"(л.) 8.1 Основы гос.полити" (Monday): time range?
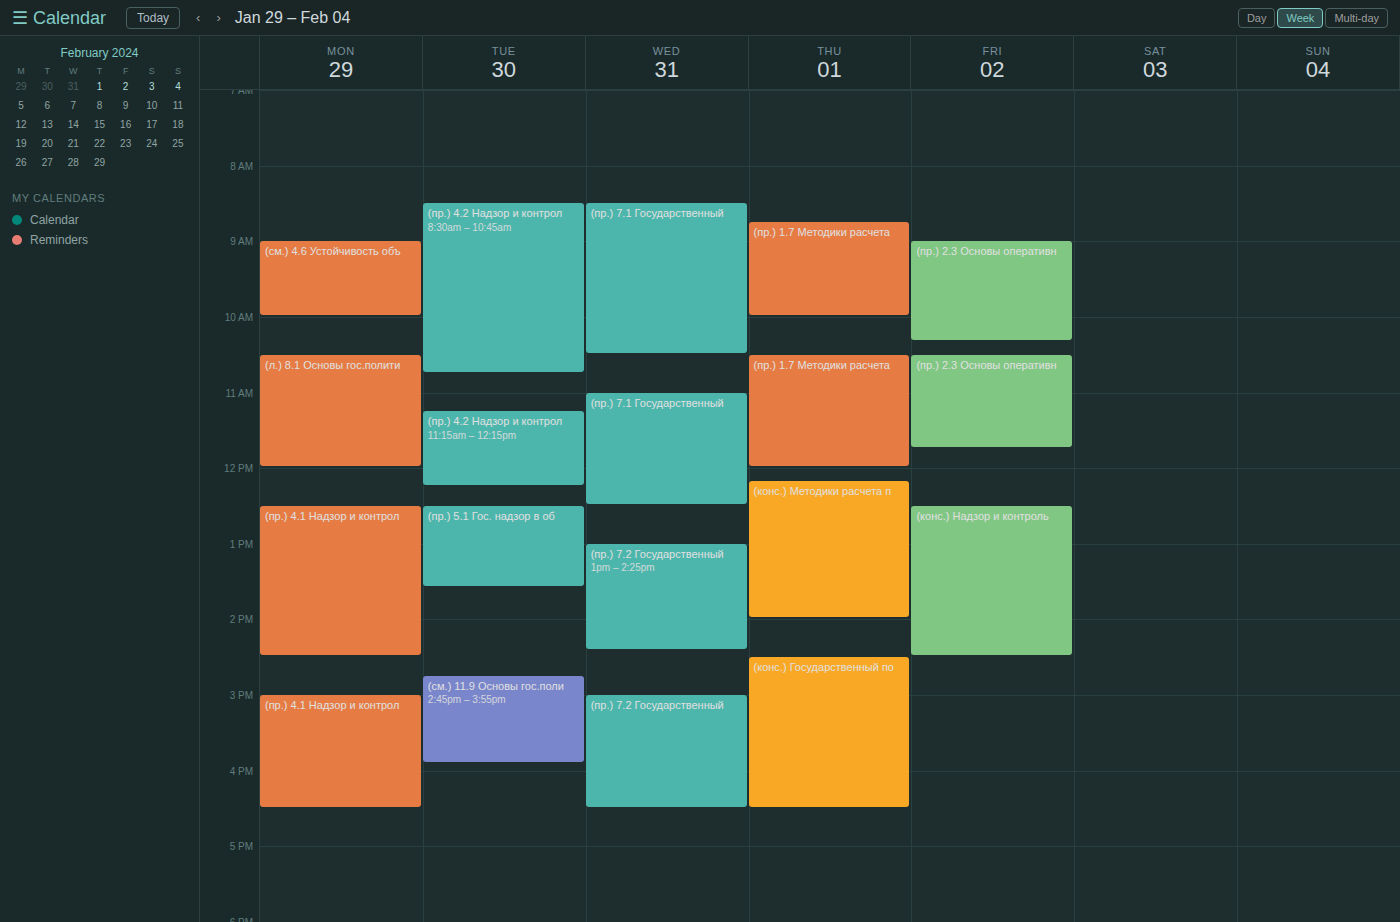
10:30 AM to 12:00 PM